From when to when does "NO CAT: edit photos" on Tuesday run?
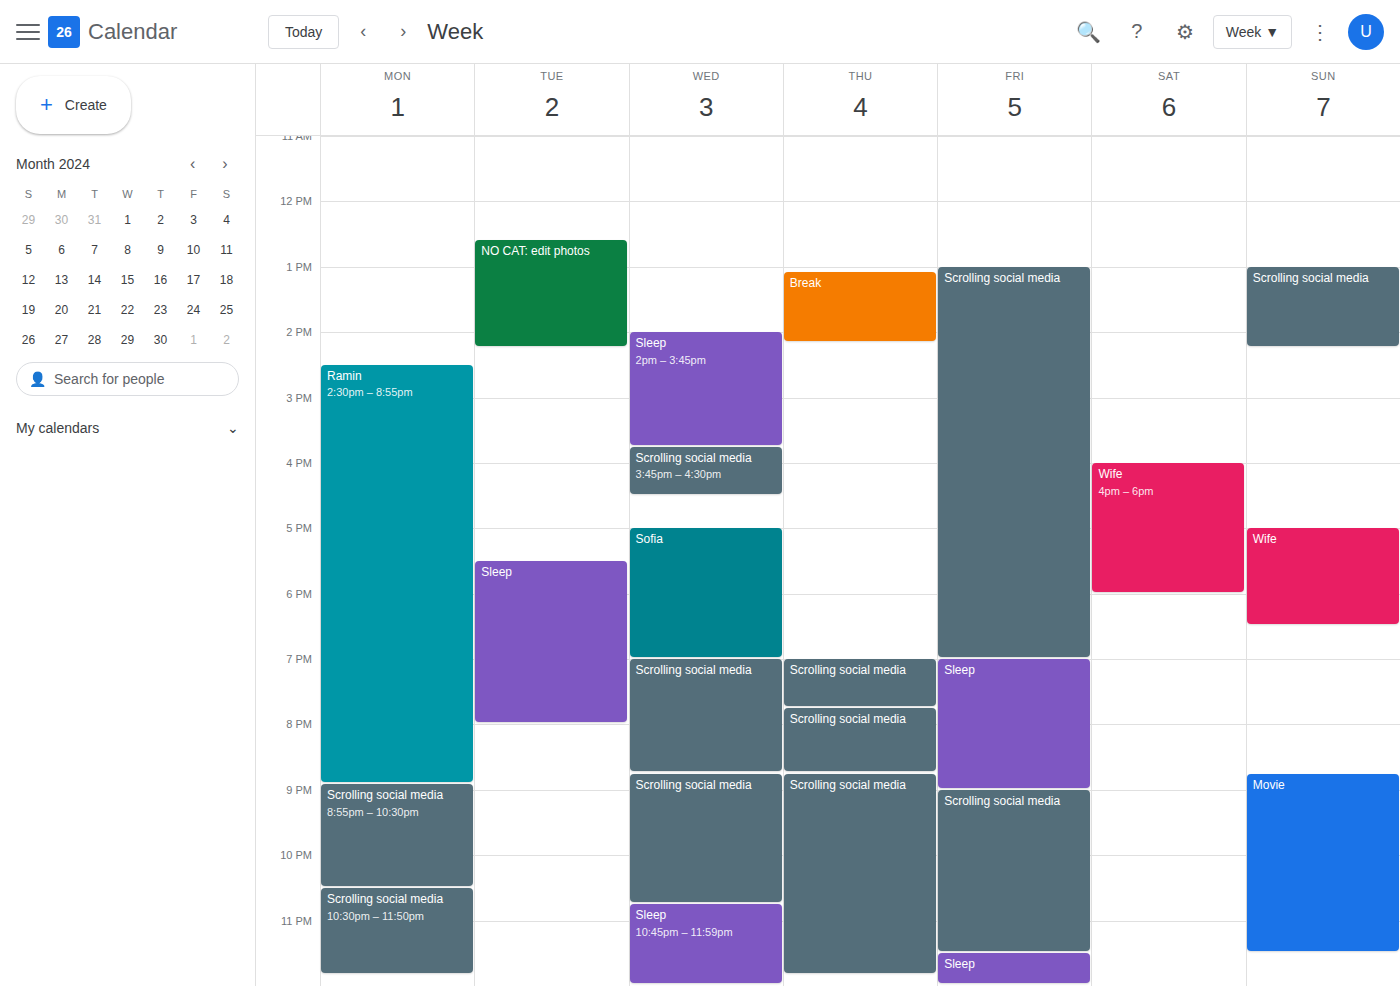
12:35 PM to 2:15 PM